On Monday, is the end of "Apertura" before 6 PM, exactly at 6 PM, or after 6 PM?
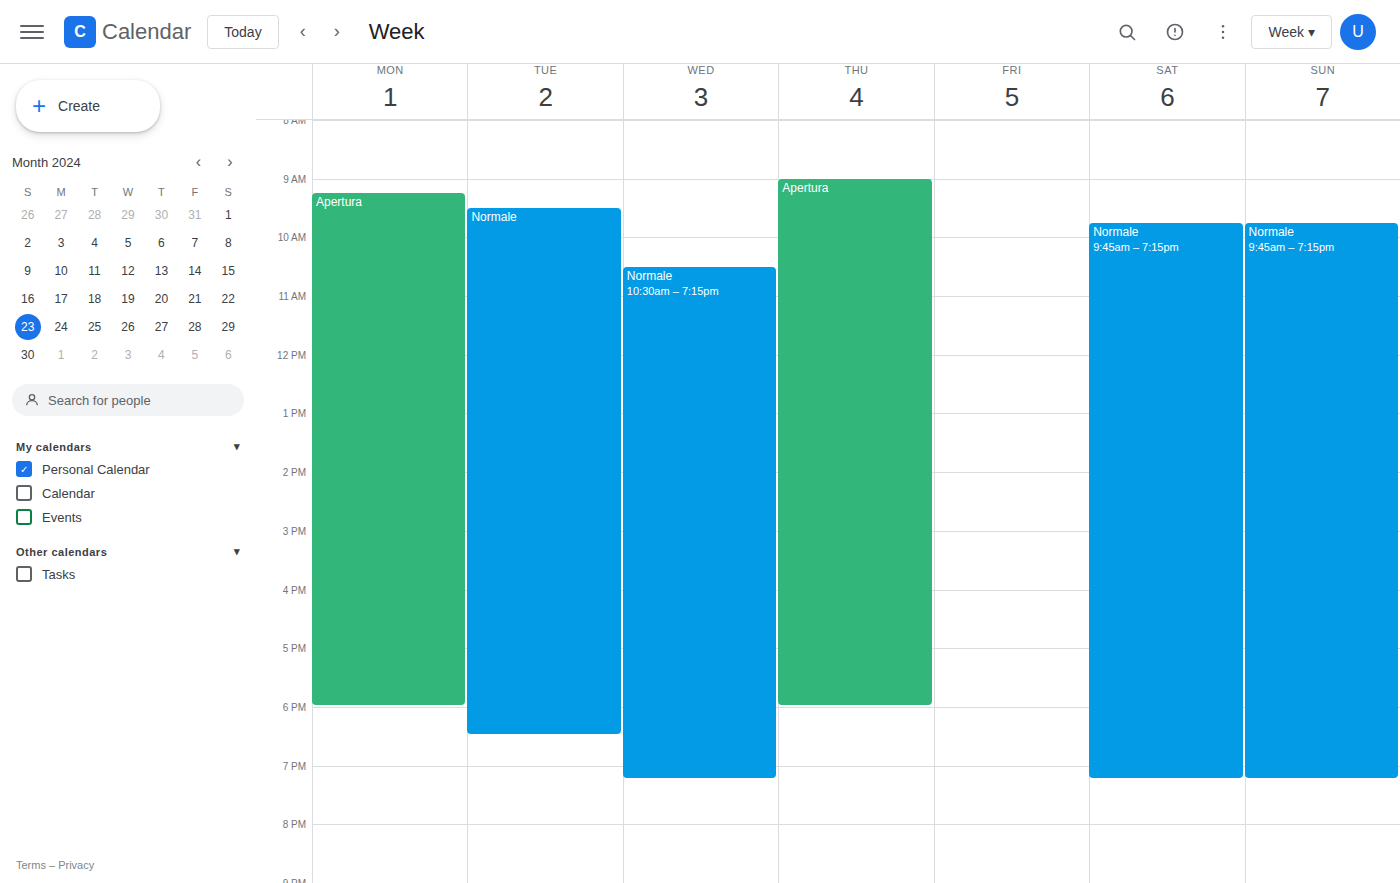
6:00 PM -- exactly at 6 PM, on the 6 PM line.